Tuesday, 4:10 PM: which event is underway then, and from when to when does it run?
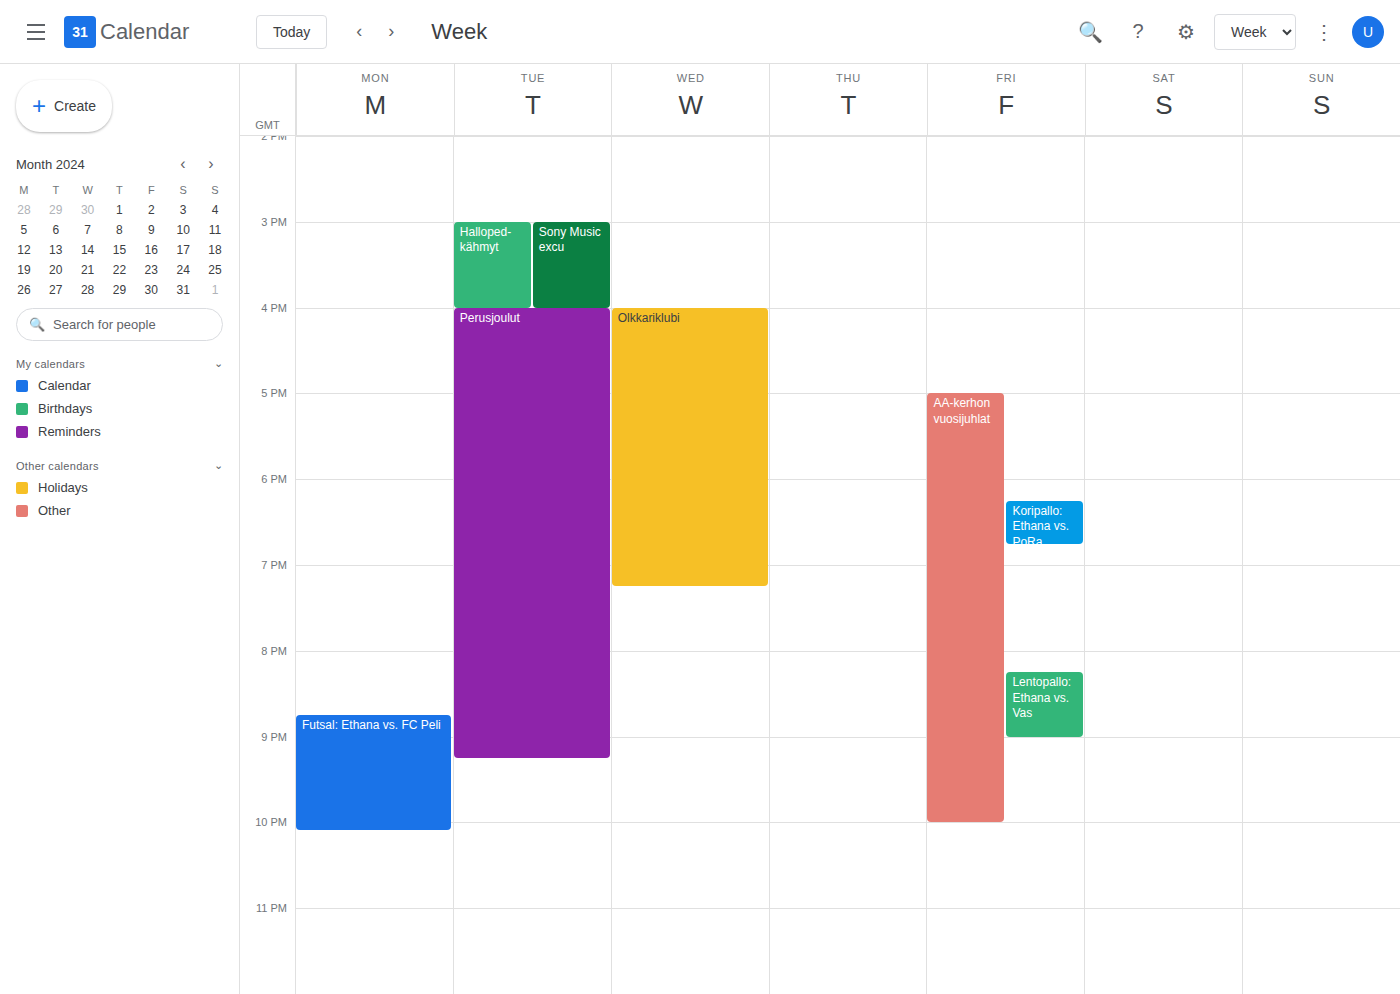
"Perusjoulut", 4:00 PM to 9:15 PM